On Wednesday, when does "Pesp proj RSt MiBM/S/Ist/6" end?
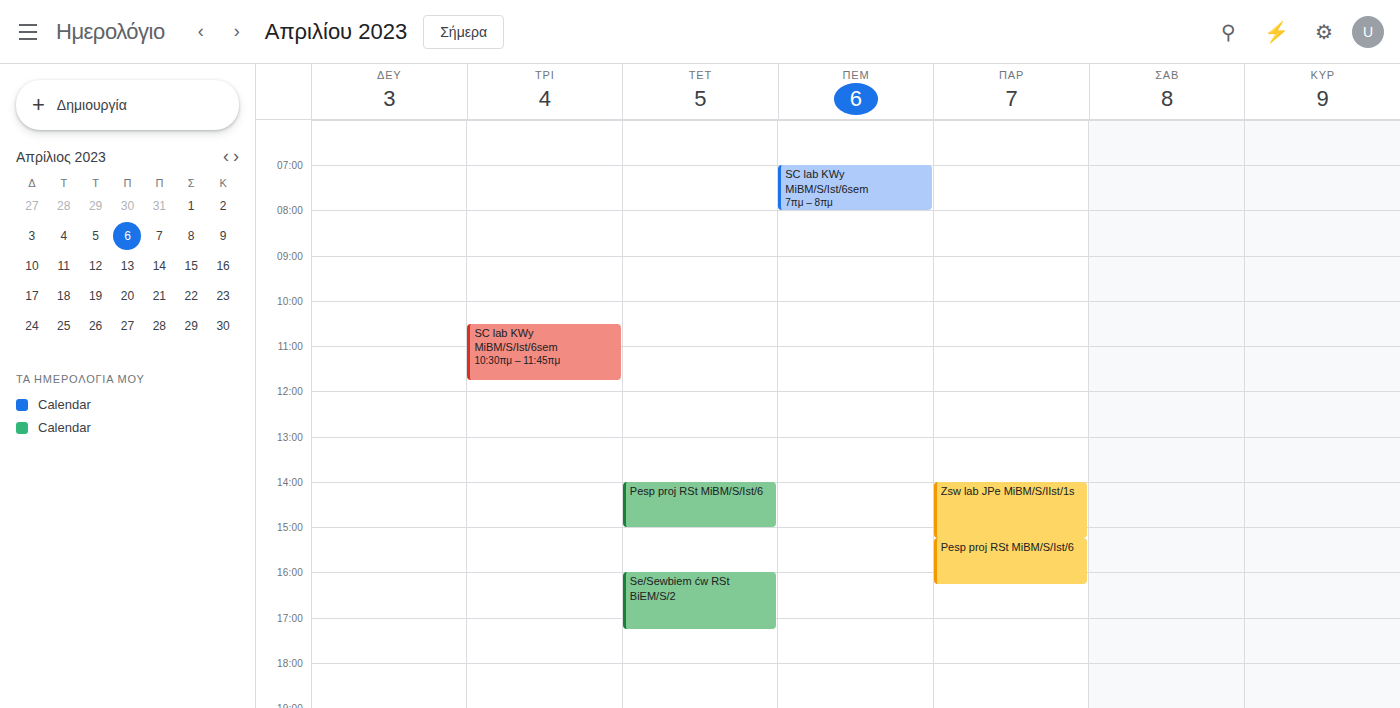
15:00